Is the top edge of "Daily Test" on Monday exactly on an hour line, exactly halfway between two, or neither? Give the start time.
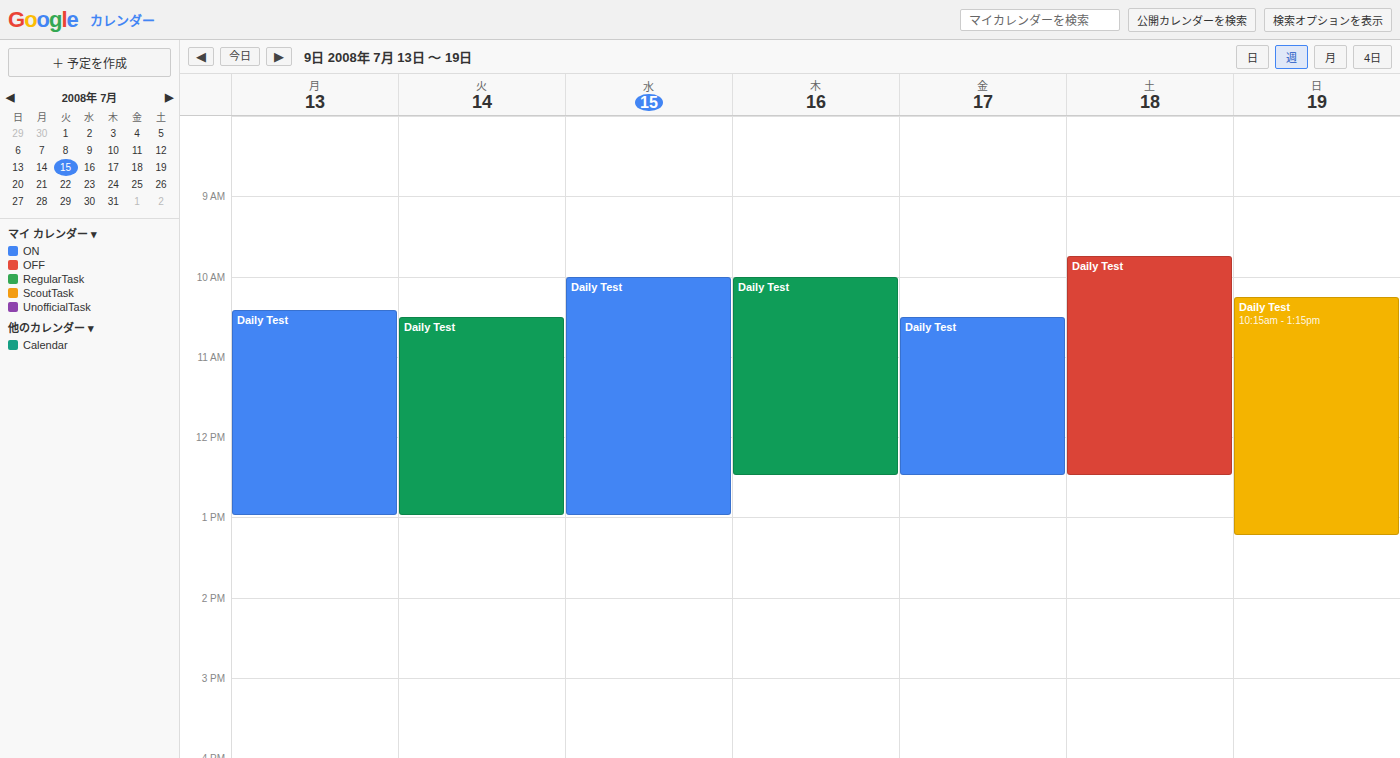
10:25 AM -- neither: 25 minutes below the 10 AM line and 35 minutes above the 11 AM line.